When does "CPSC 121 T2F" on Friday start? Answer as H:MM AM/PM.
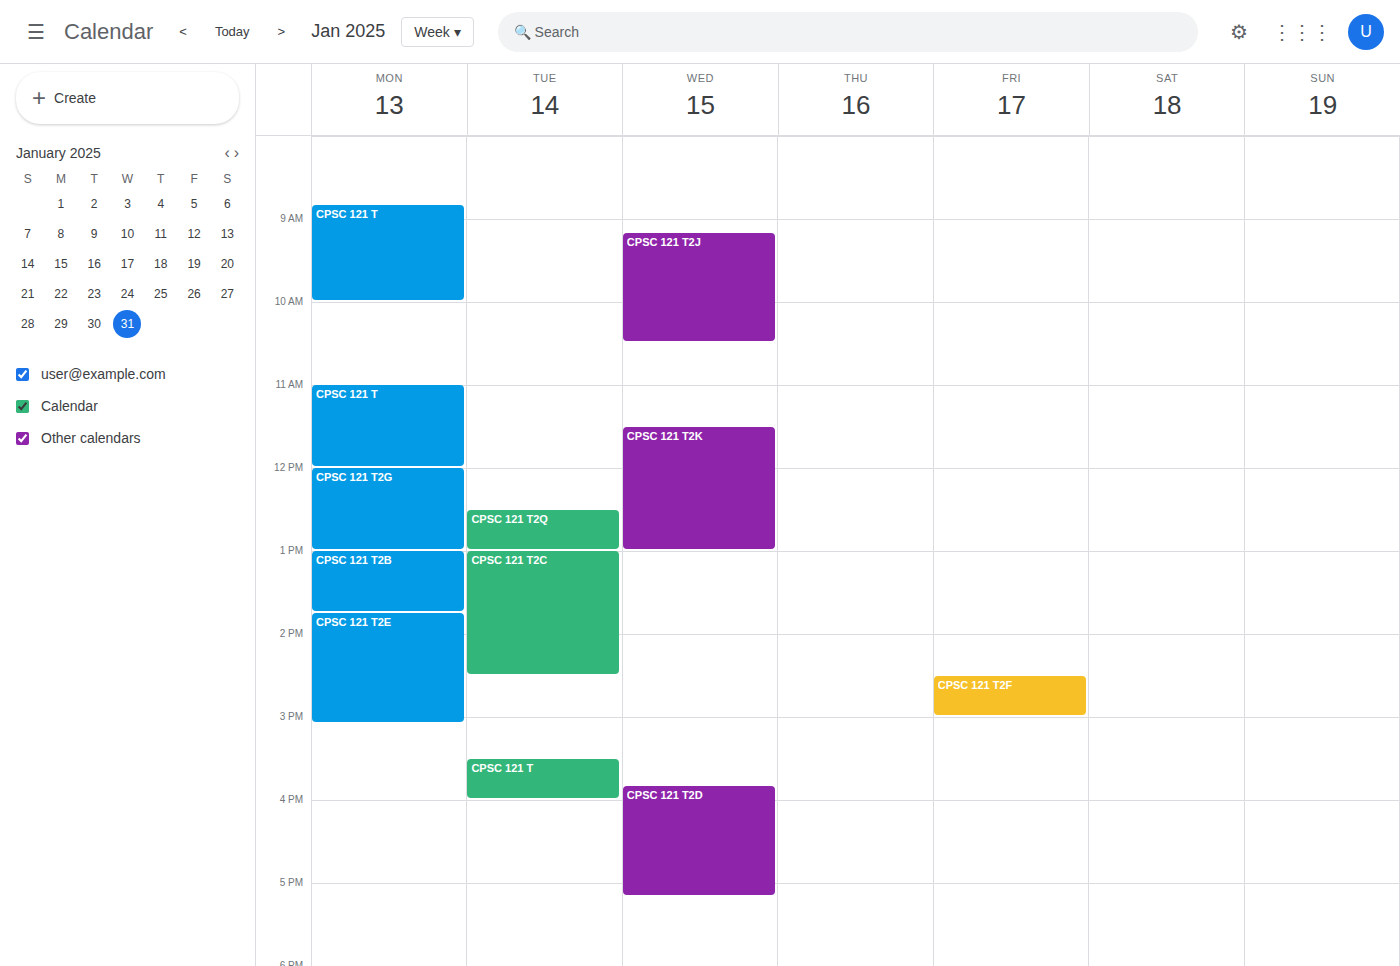
2:30 PM